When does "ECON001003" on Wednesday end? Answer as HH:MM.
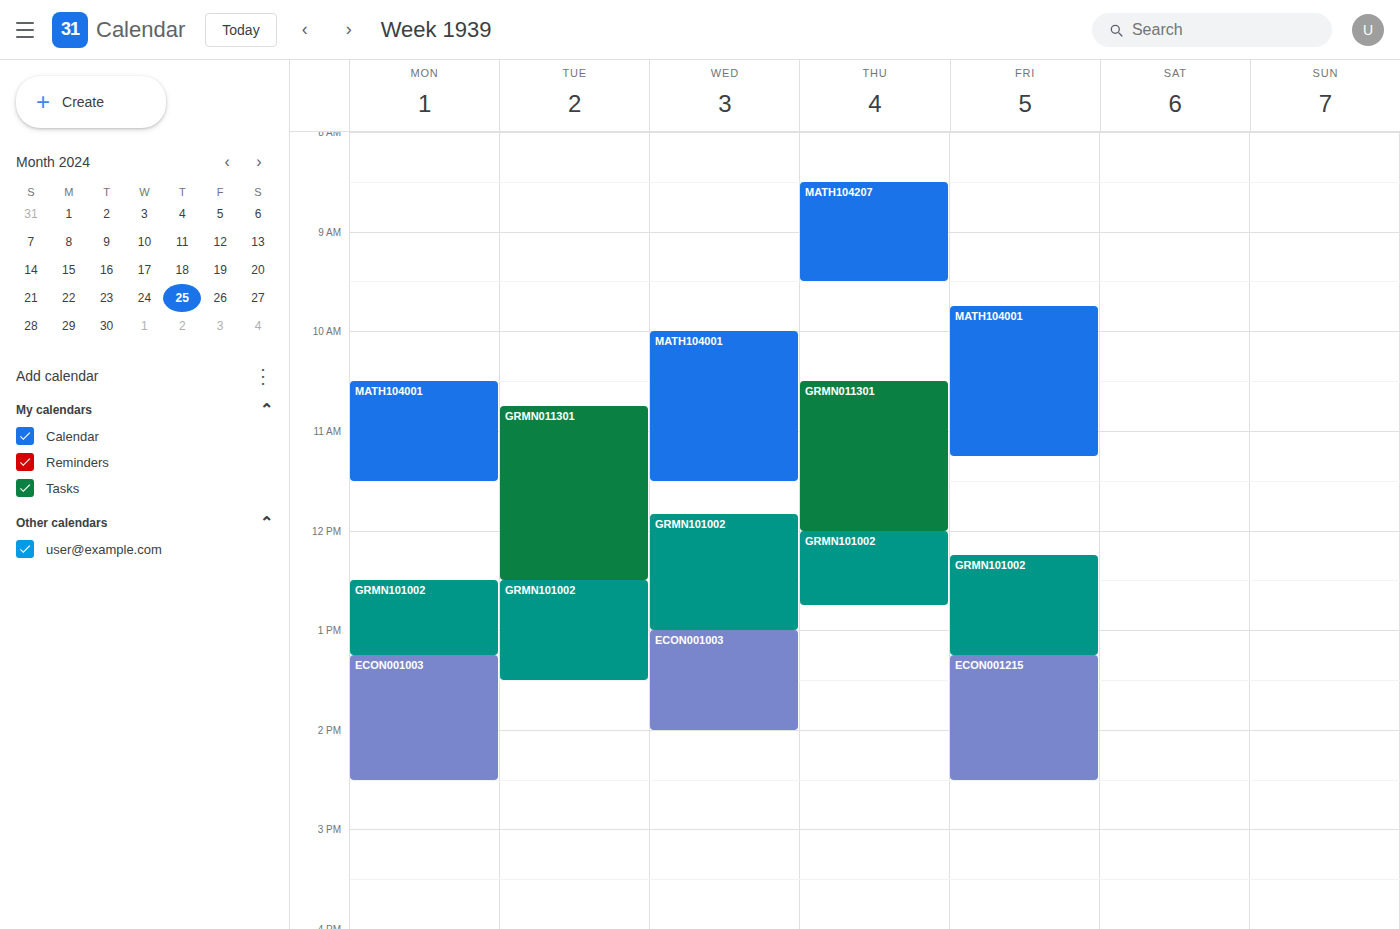
14:00